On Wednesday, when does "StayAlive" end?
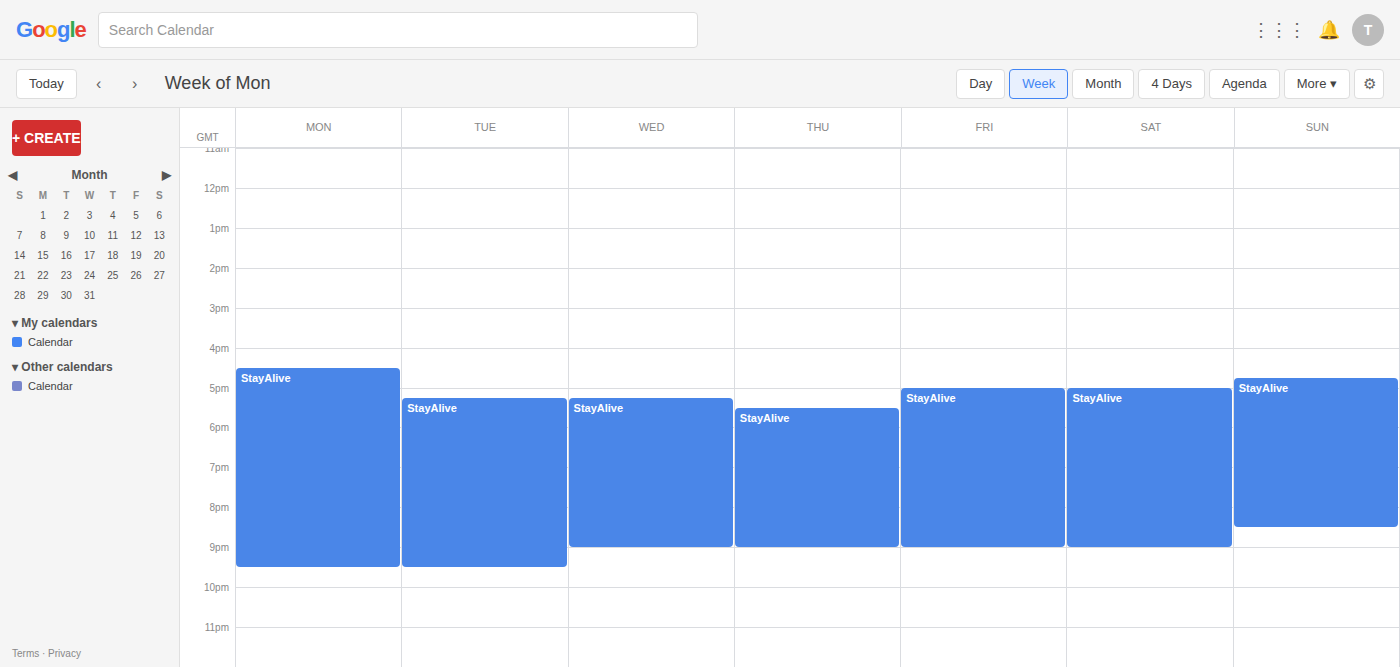
9:00 PM